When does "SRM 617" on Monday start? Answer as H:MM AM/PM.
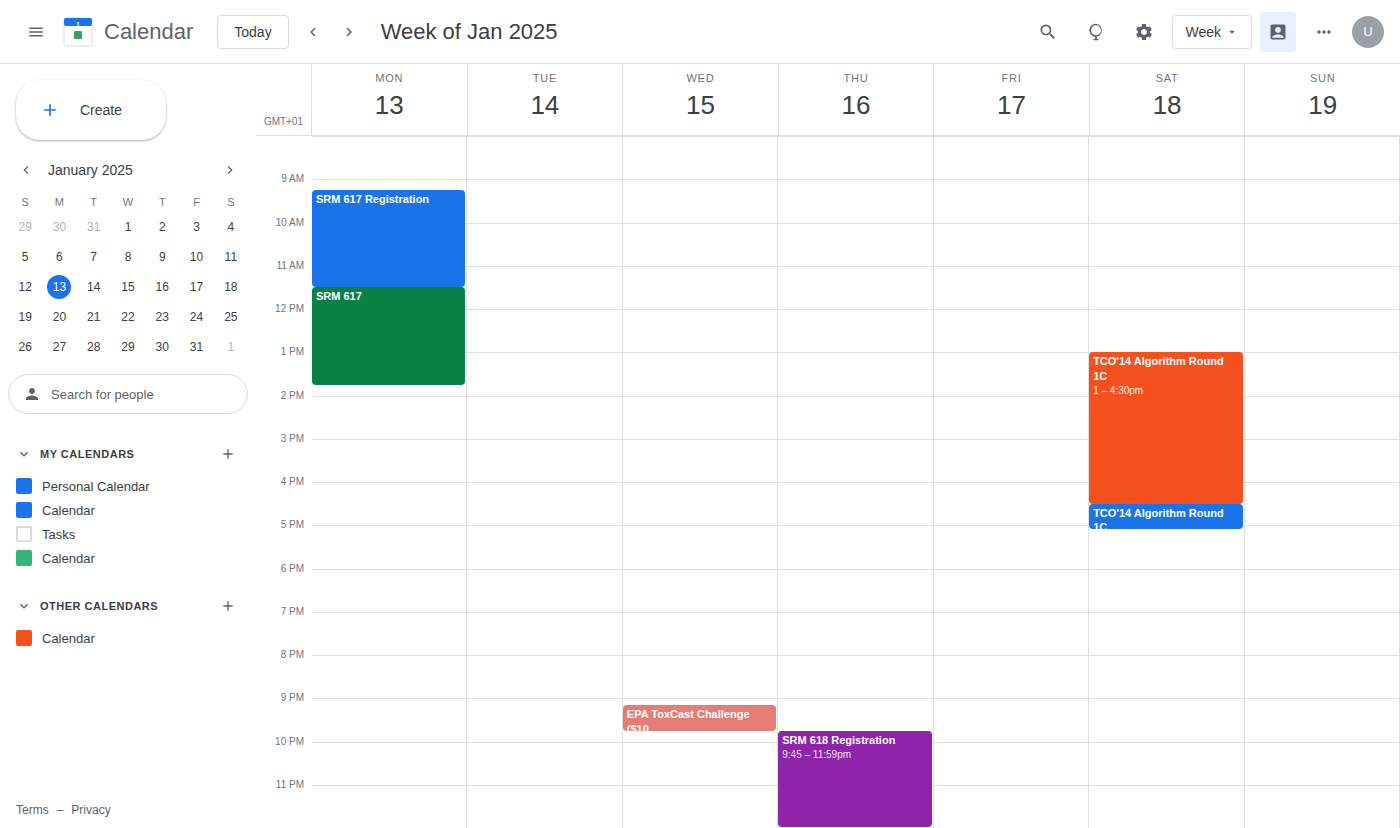
11:30 AM